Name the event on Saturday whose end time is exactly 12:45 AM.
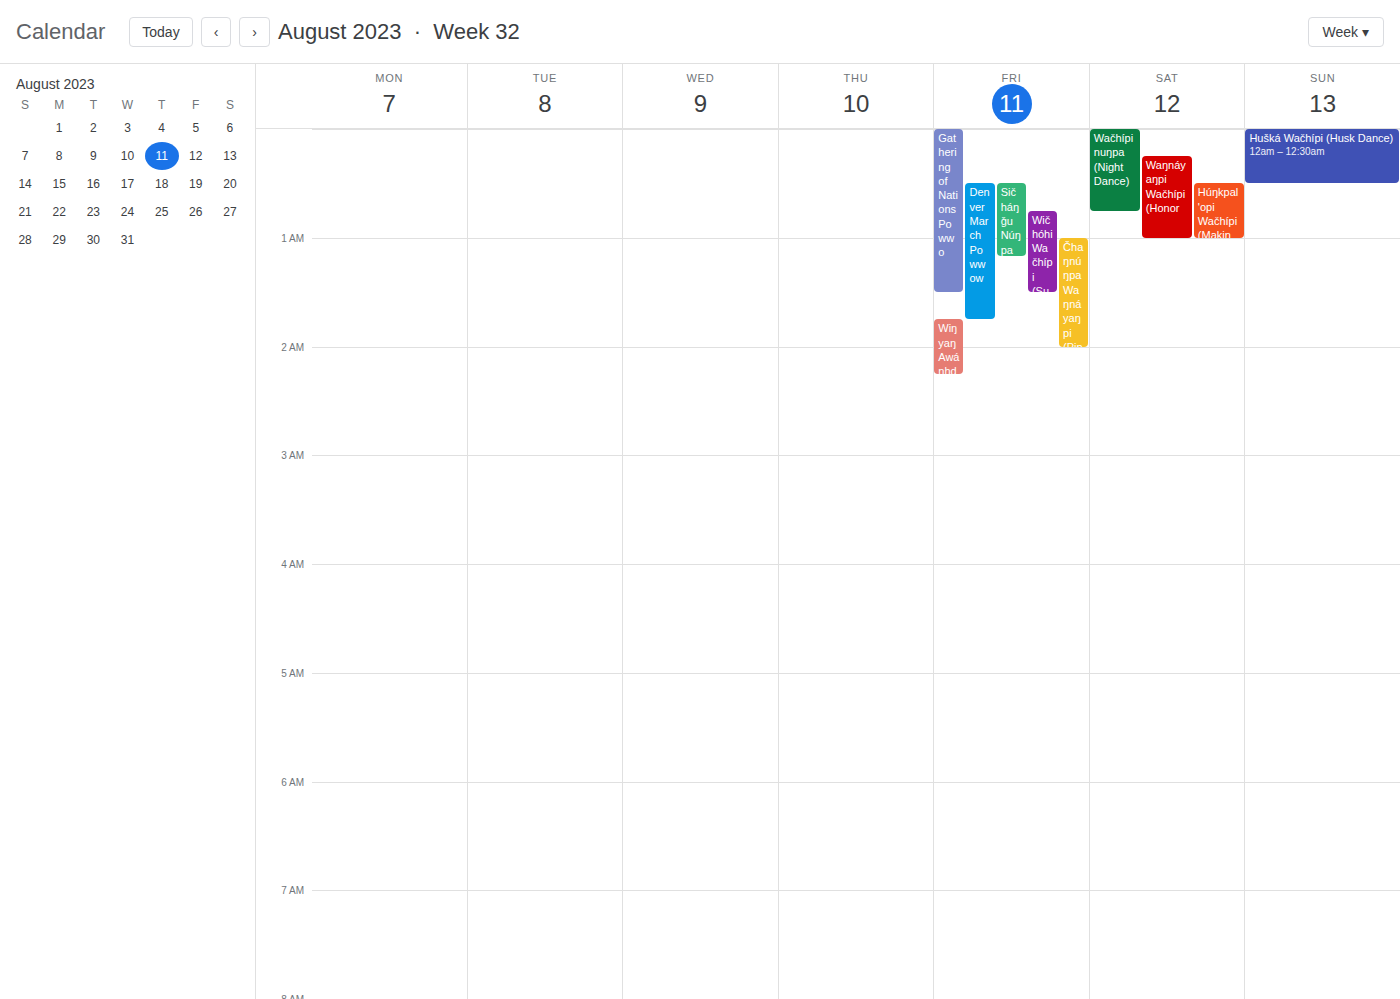
"Wačhípinuŋpa (Night Dance)"